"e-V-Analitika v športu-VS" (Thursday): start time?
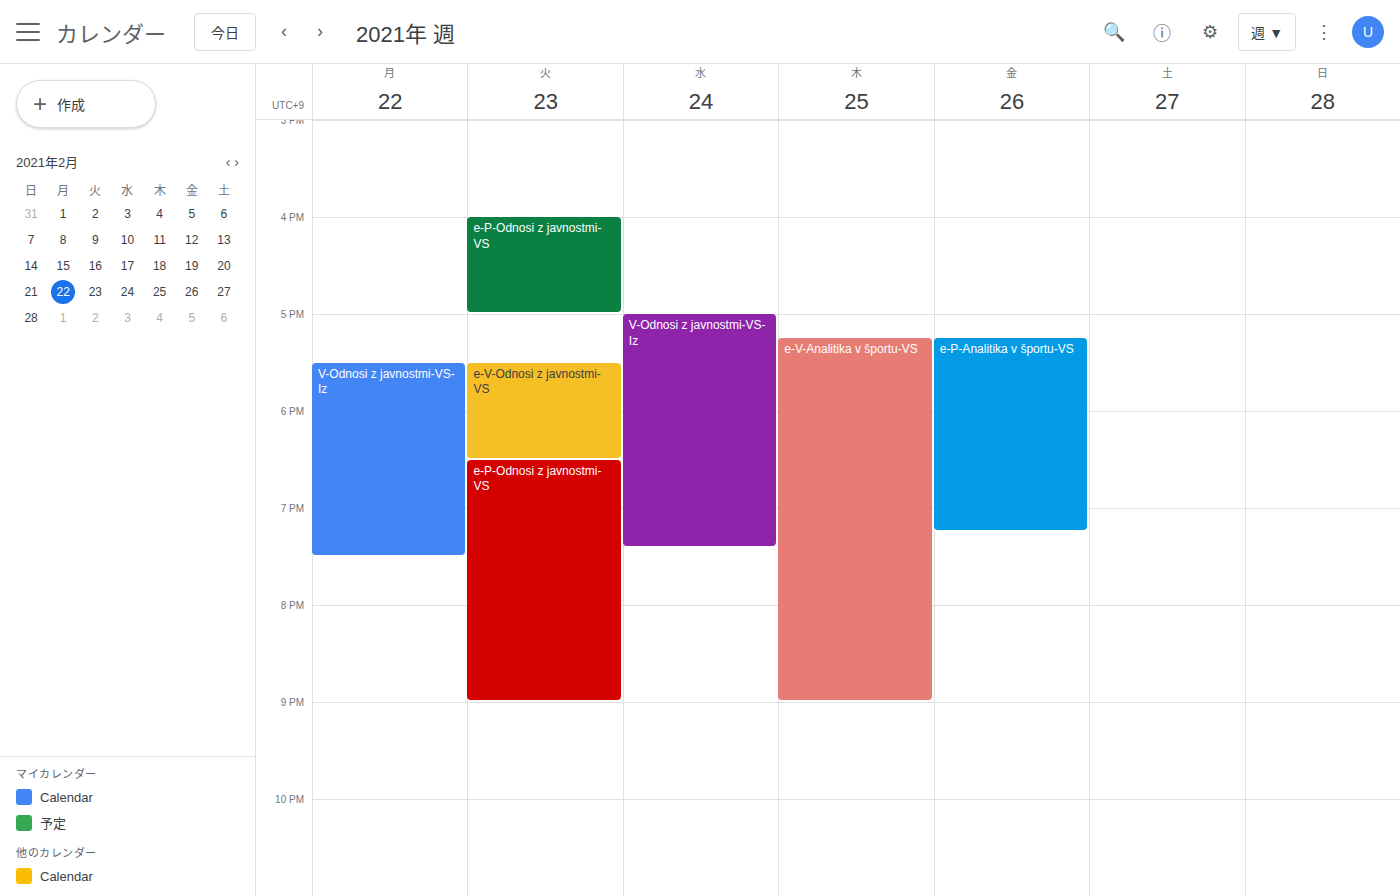
5:15 PM